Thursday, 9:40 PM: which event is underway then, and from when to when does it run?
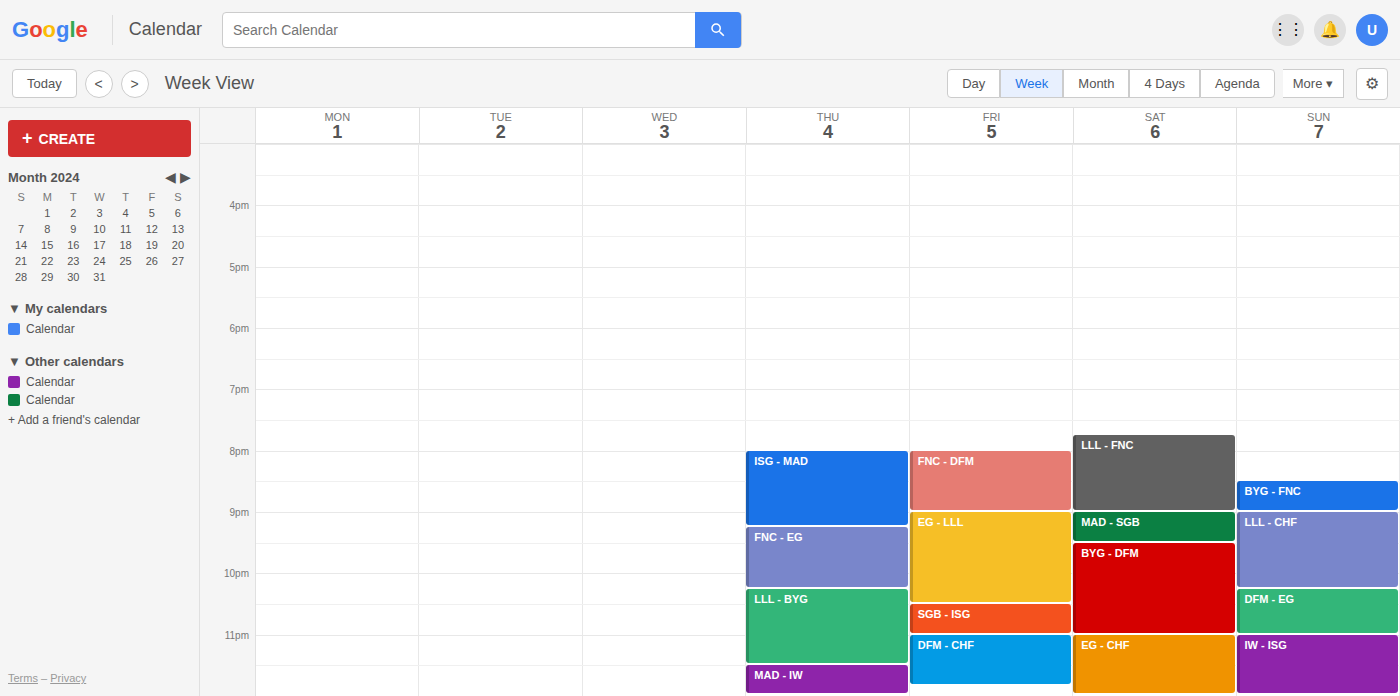
"FNC - EG", 9:15 PM to 10:15 PM